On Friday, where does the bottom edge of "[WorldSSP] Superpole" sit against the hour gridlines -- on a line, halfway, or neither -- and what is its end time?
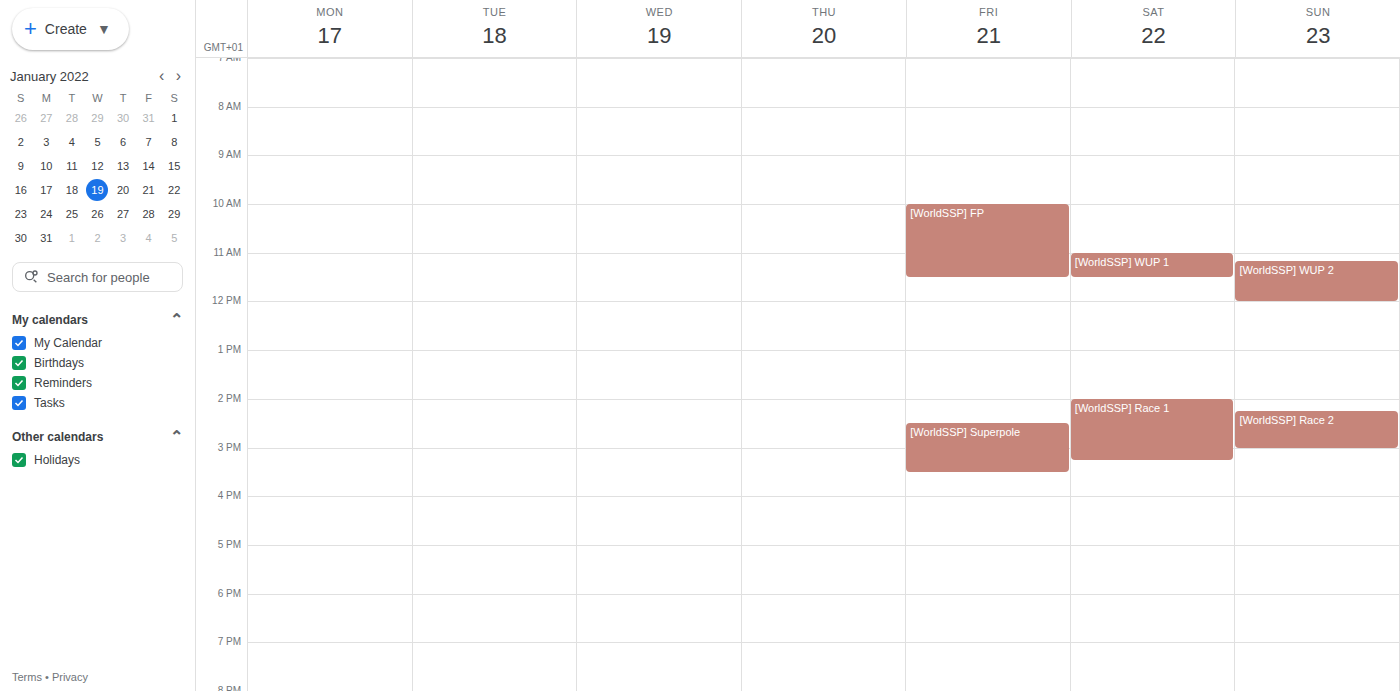
15:30 -- halfway between the 15:00 and 16:00 lines.